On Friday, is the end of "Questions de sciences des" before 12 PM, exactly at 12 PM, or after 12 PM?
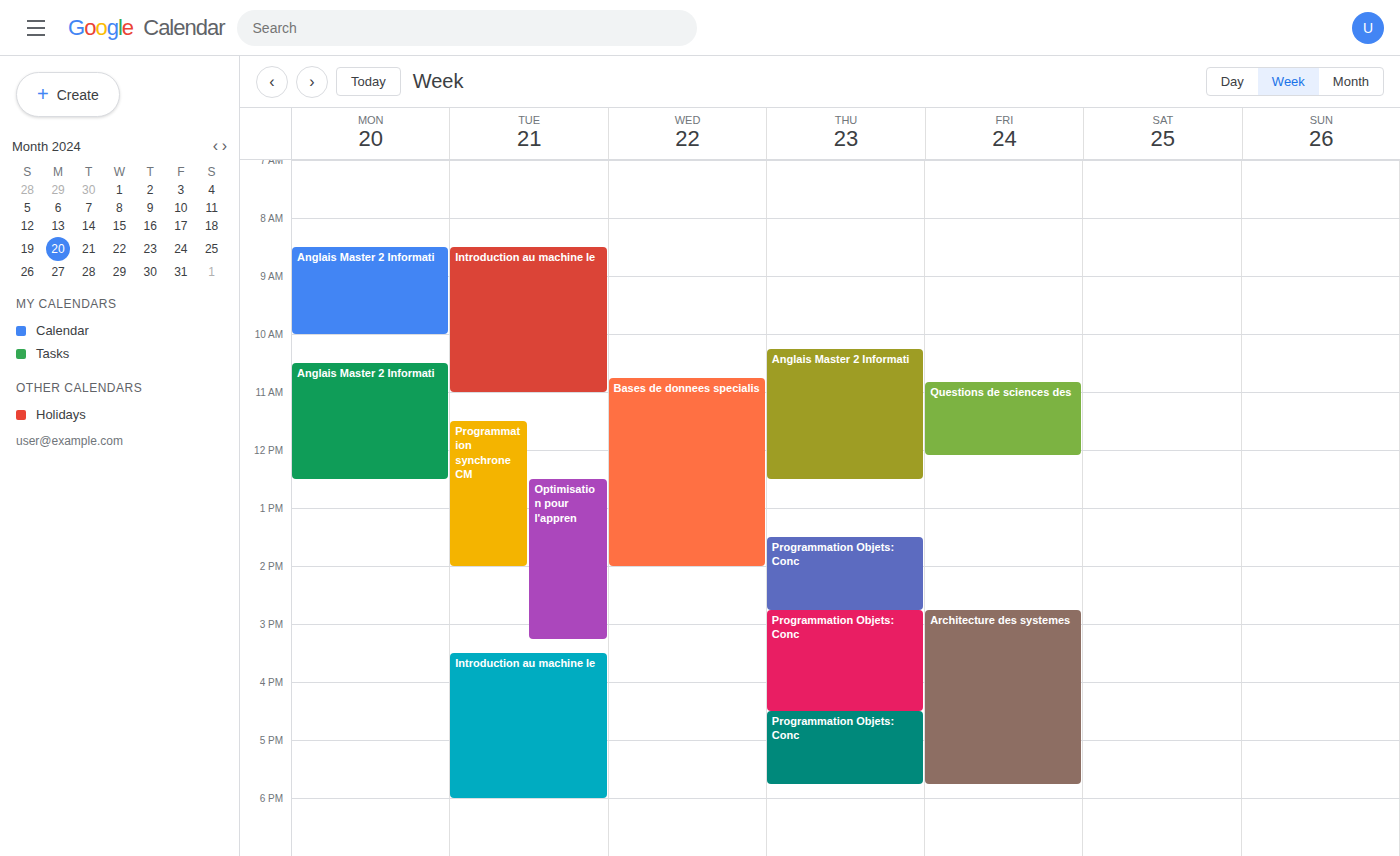
12:05 PM -- after 12 PM, 5 minutes below the 12 PM line.